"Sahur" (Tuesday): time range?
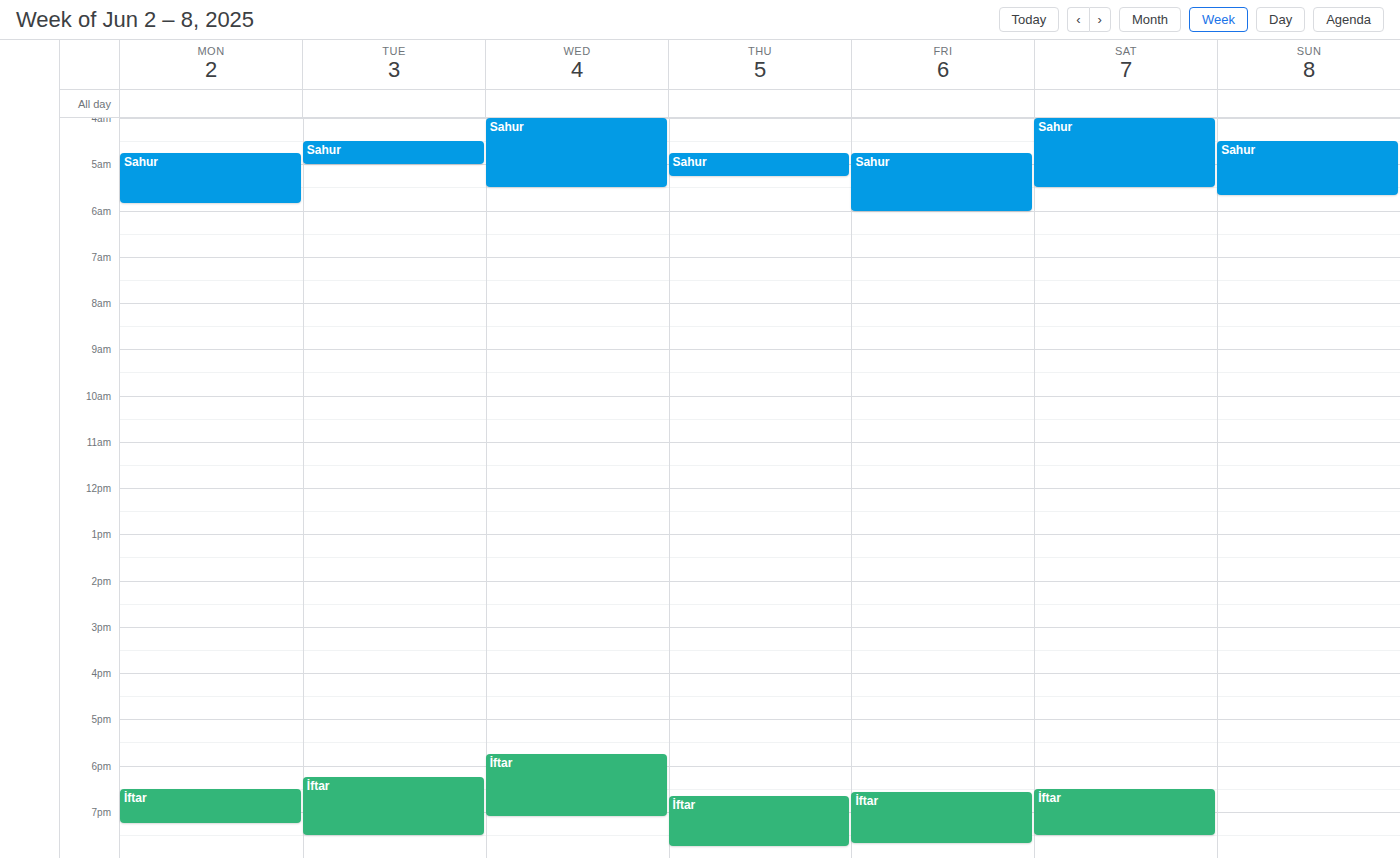
4:30 AM to 5:00 AM